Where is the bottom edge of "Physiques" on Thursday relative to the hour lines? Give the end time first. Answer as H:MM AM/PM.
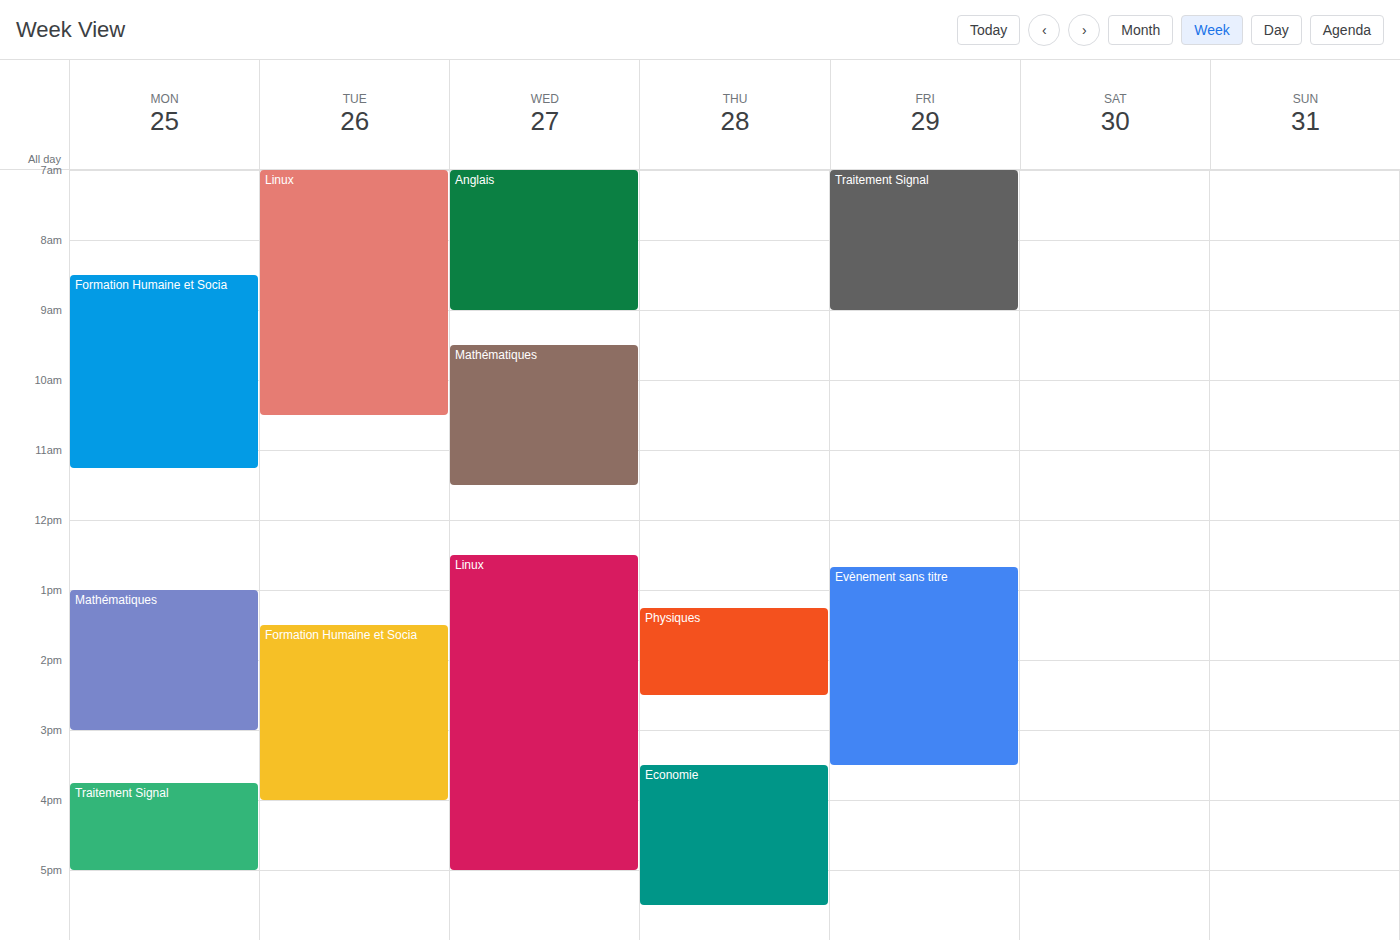
2:30 PM -- halfway between the 2 PM and 3 PM lines.